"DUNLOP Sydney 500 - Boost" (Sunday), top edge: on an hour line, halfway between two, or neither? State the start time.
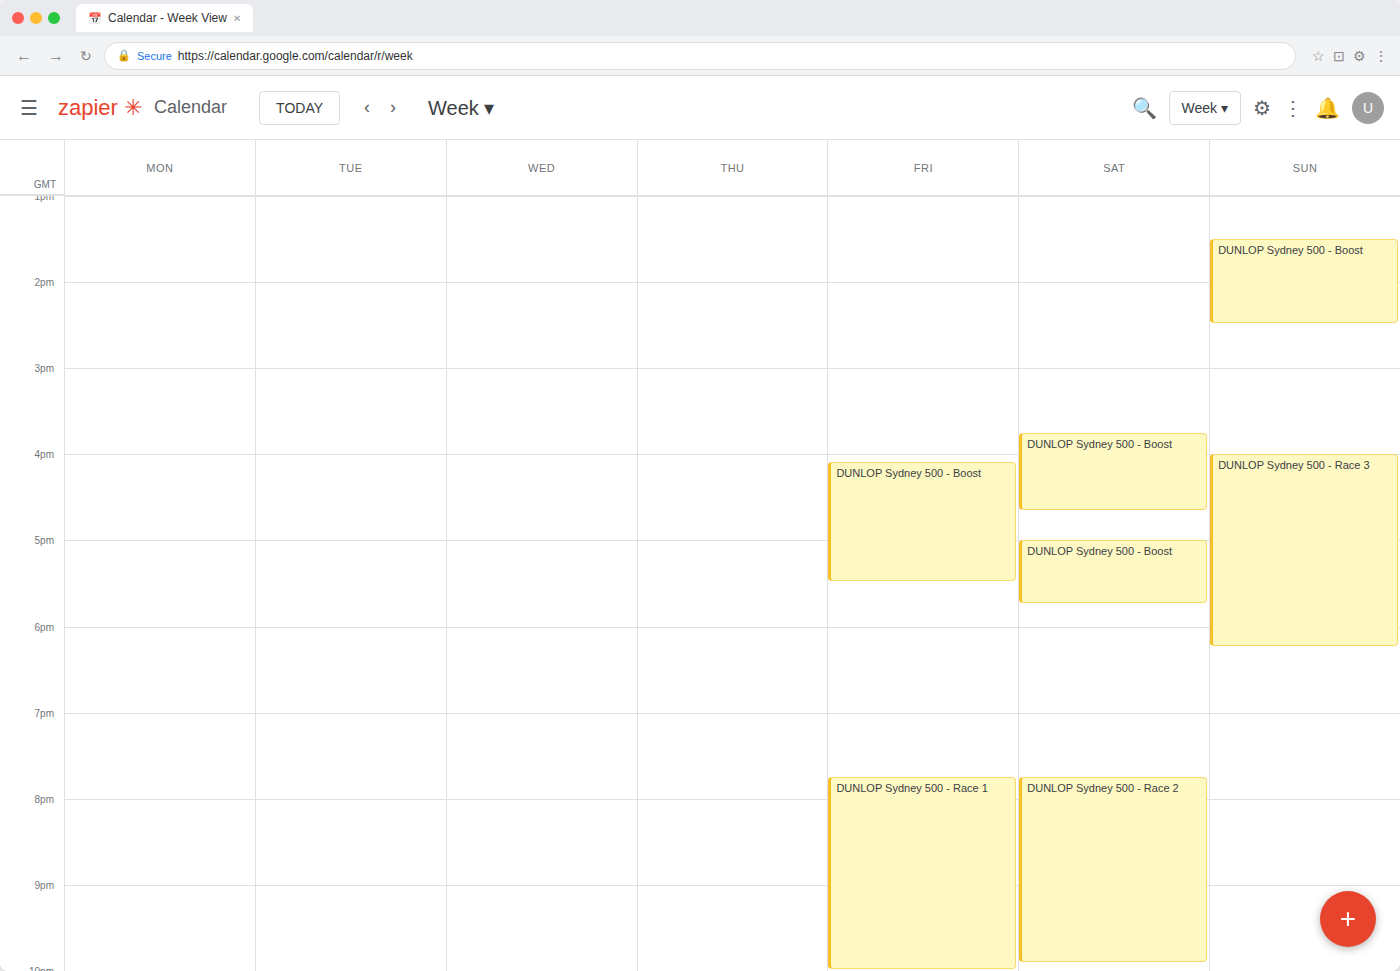
1:30 PM -- halfway between the 1 PM and 2 PM lines.